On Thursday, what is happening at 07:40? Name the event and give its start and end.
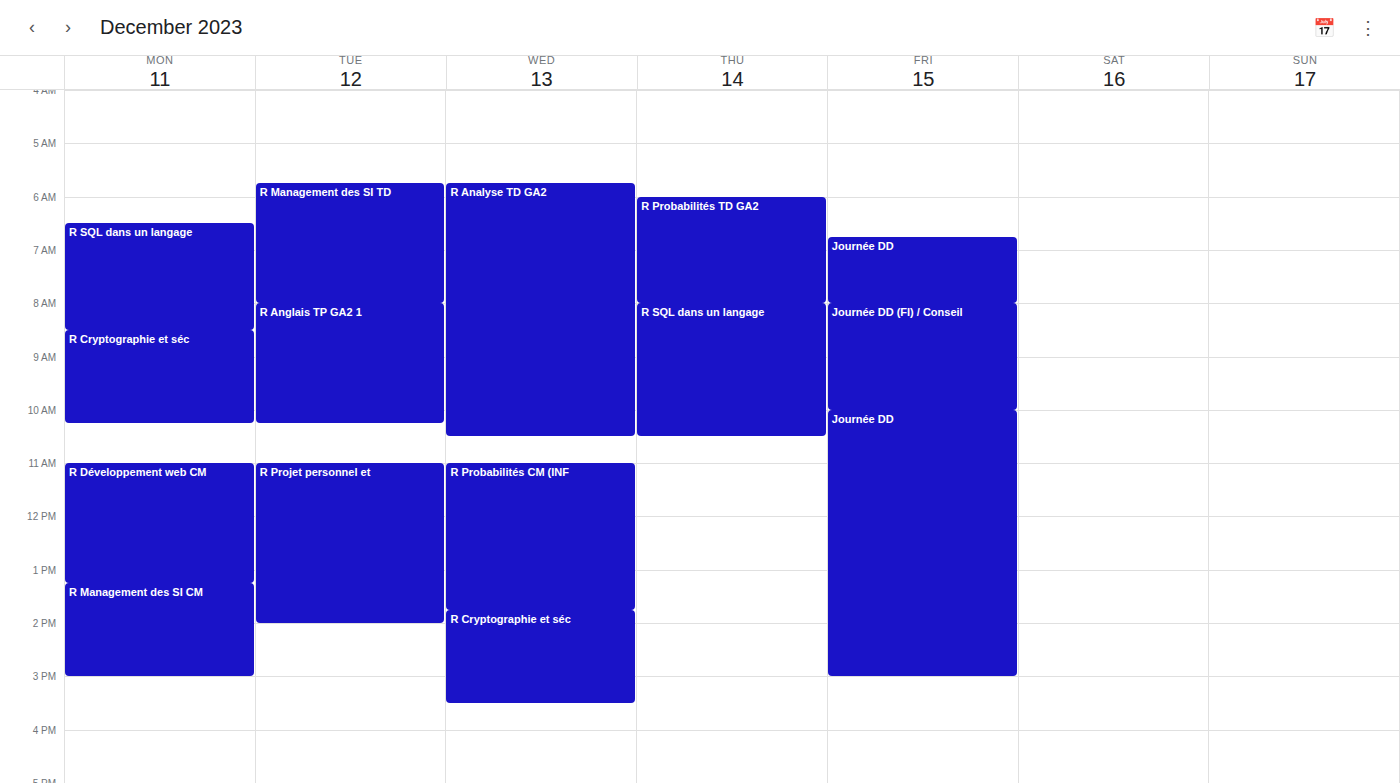
"R Probabilités TD GA2", 06:00 to 08:00